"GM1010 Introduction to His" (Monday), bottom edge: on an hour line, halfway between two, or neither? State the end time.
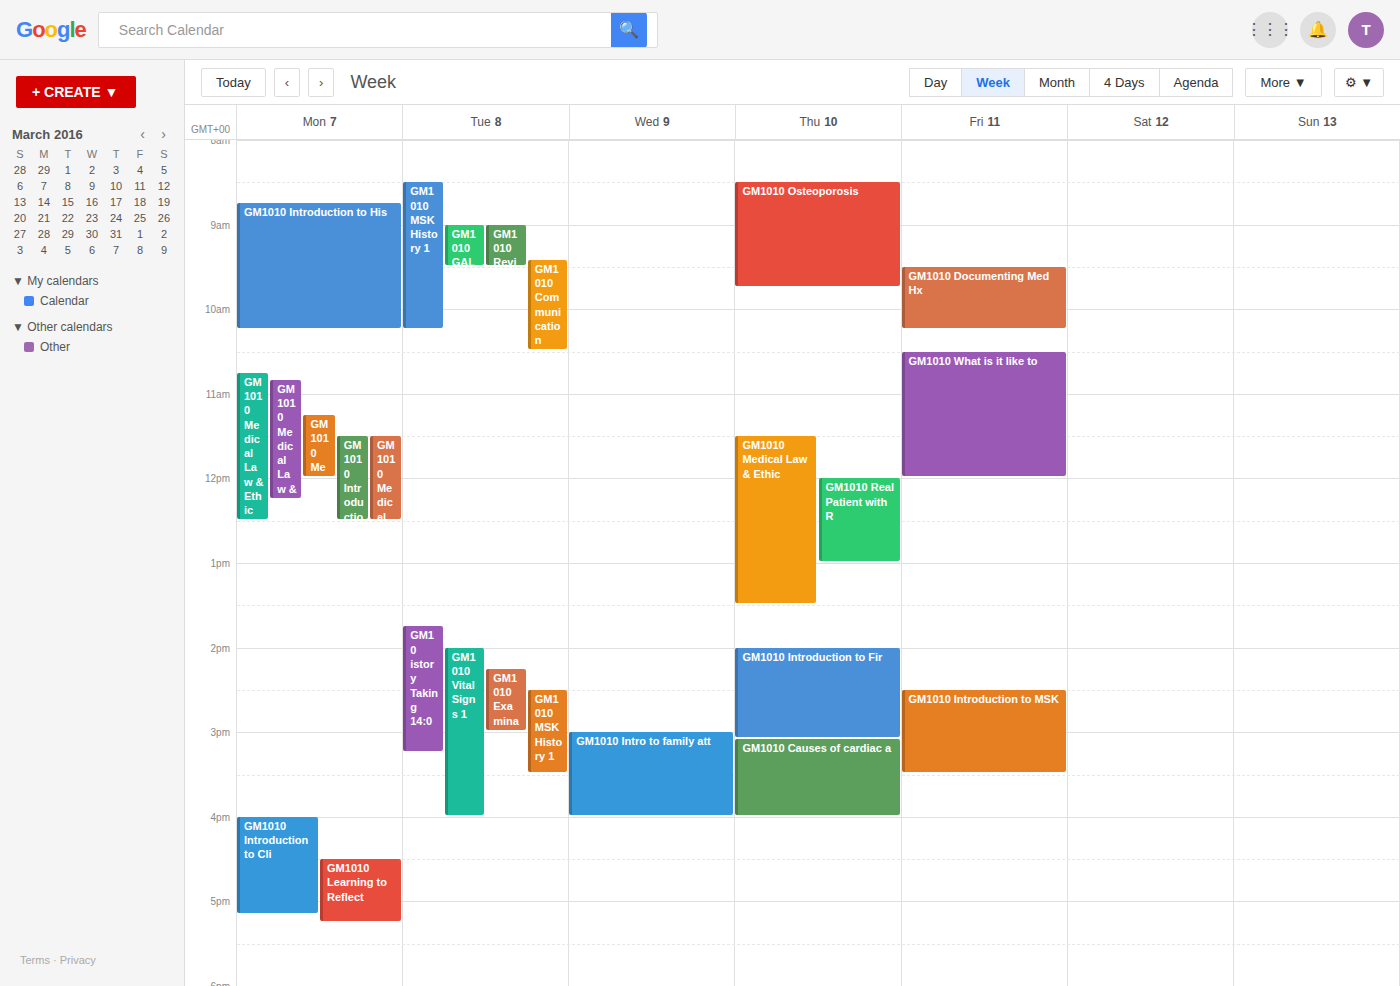
10:15 AM -- neither: a quarter of the way from the 10 AM line to the 11 AM line.